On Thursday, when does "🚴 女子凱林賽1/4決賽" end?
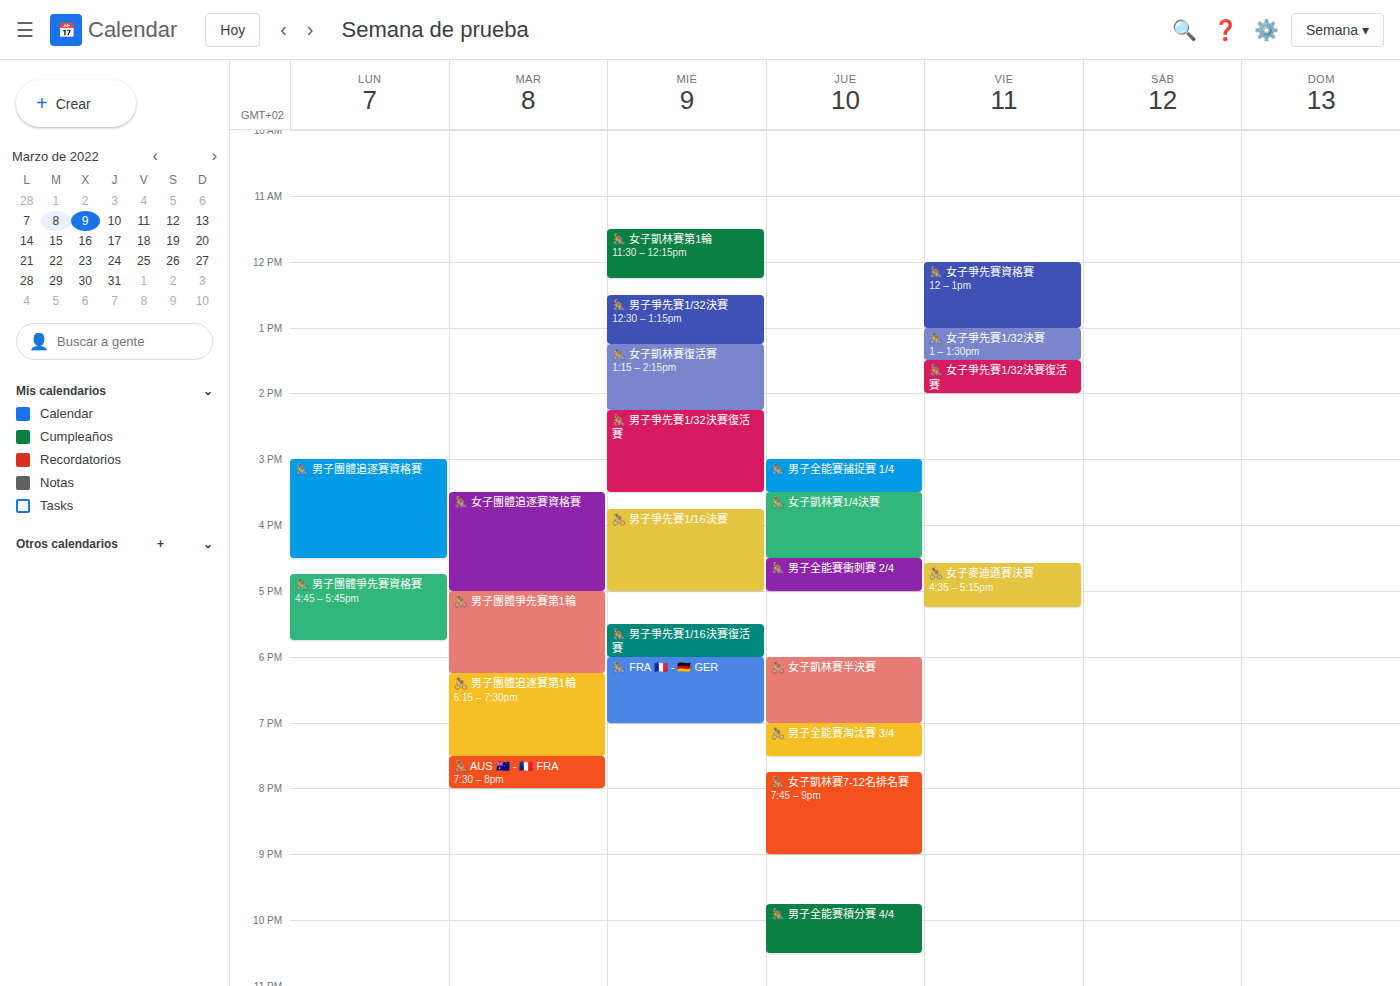
4:30 PM